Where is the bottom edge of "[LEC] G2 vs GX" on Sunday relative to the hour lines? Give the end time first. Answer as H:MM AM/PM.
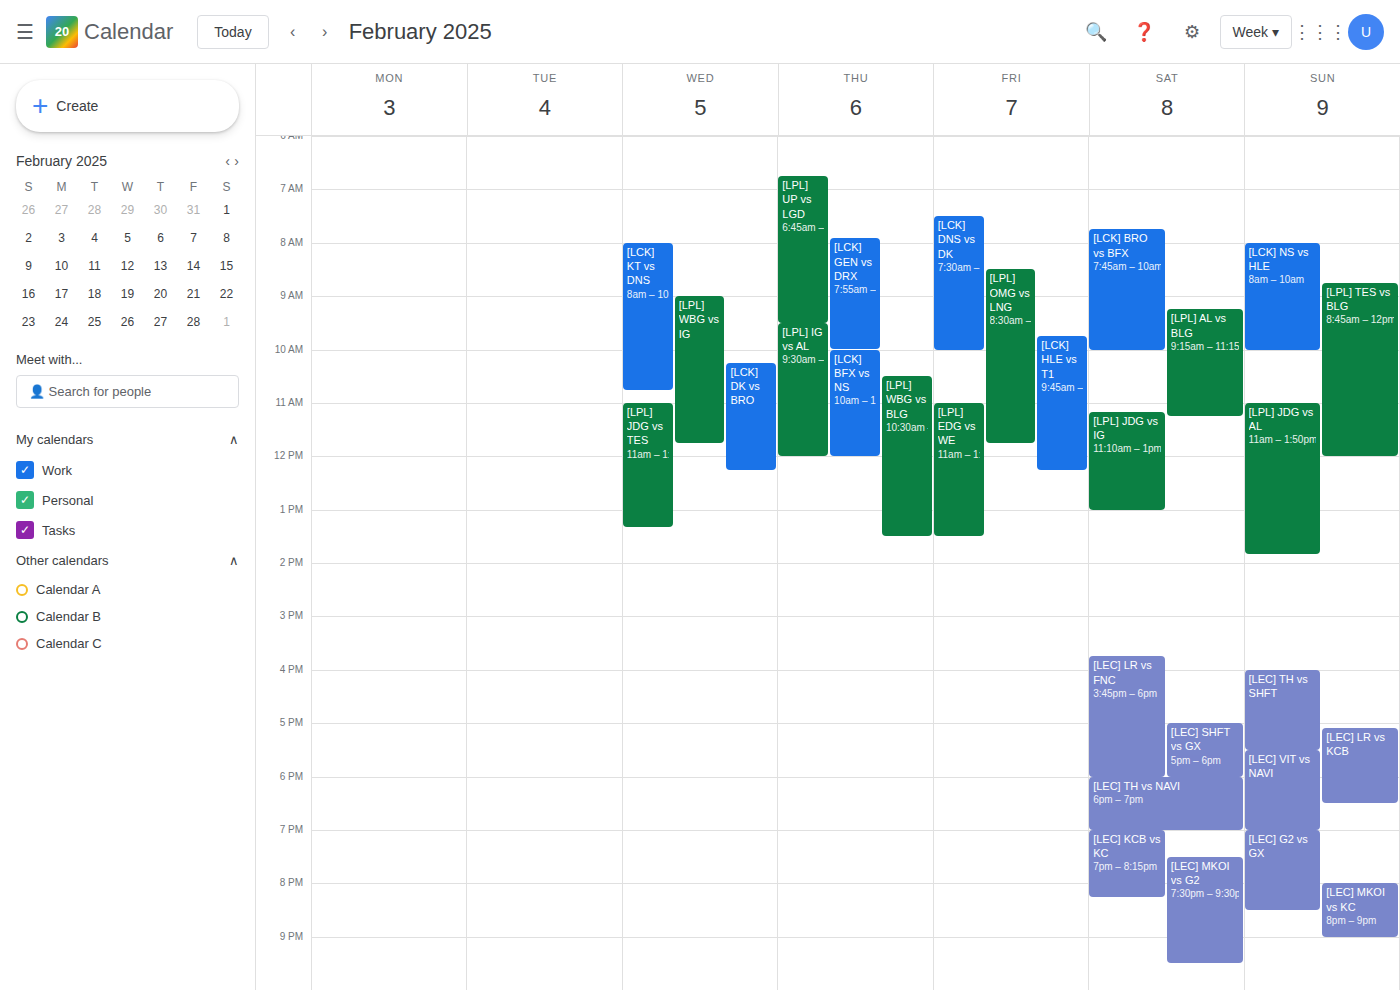
8:30 PM -- halfway between the 8 PM and 9 PM lines.